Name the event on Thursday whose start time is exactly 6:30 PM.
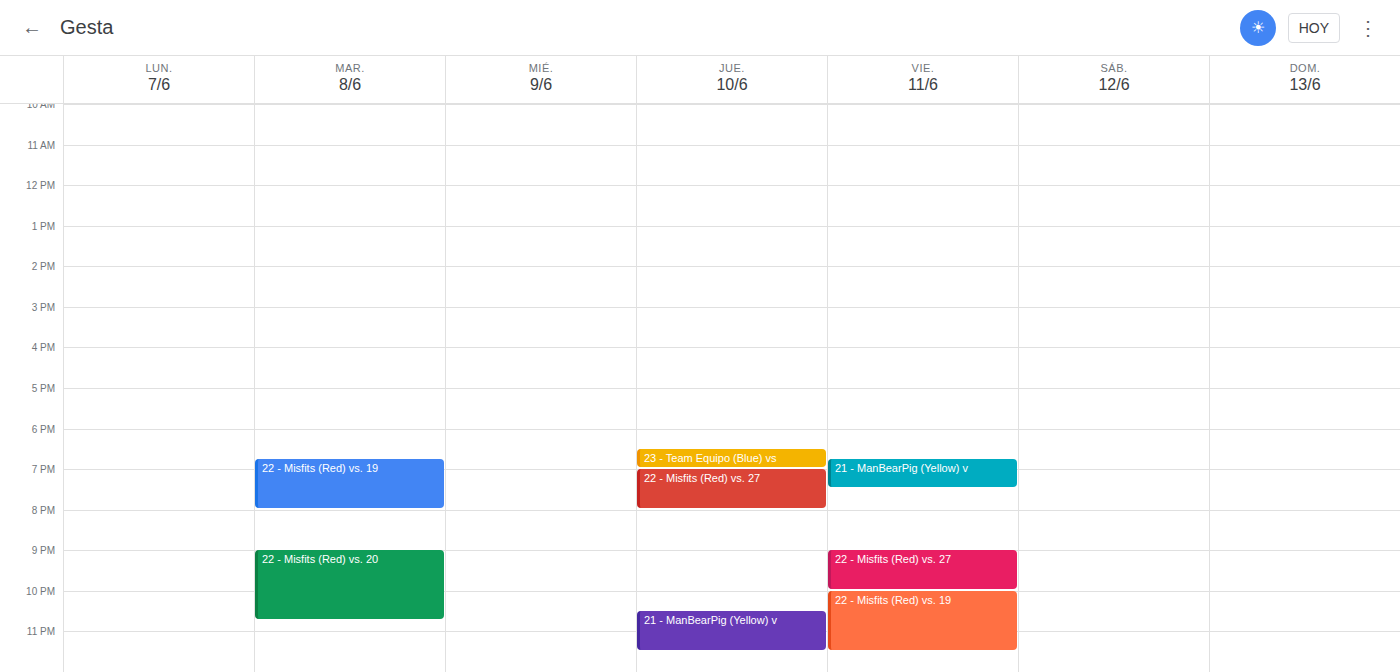
"23 - Team Equipo (Blue) vs"